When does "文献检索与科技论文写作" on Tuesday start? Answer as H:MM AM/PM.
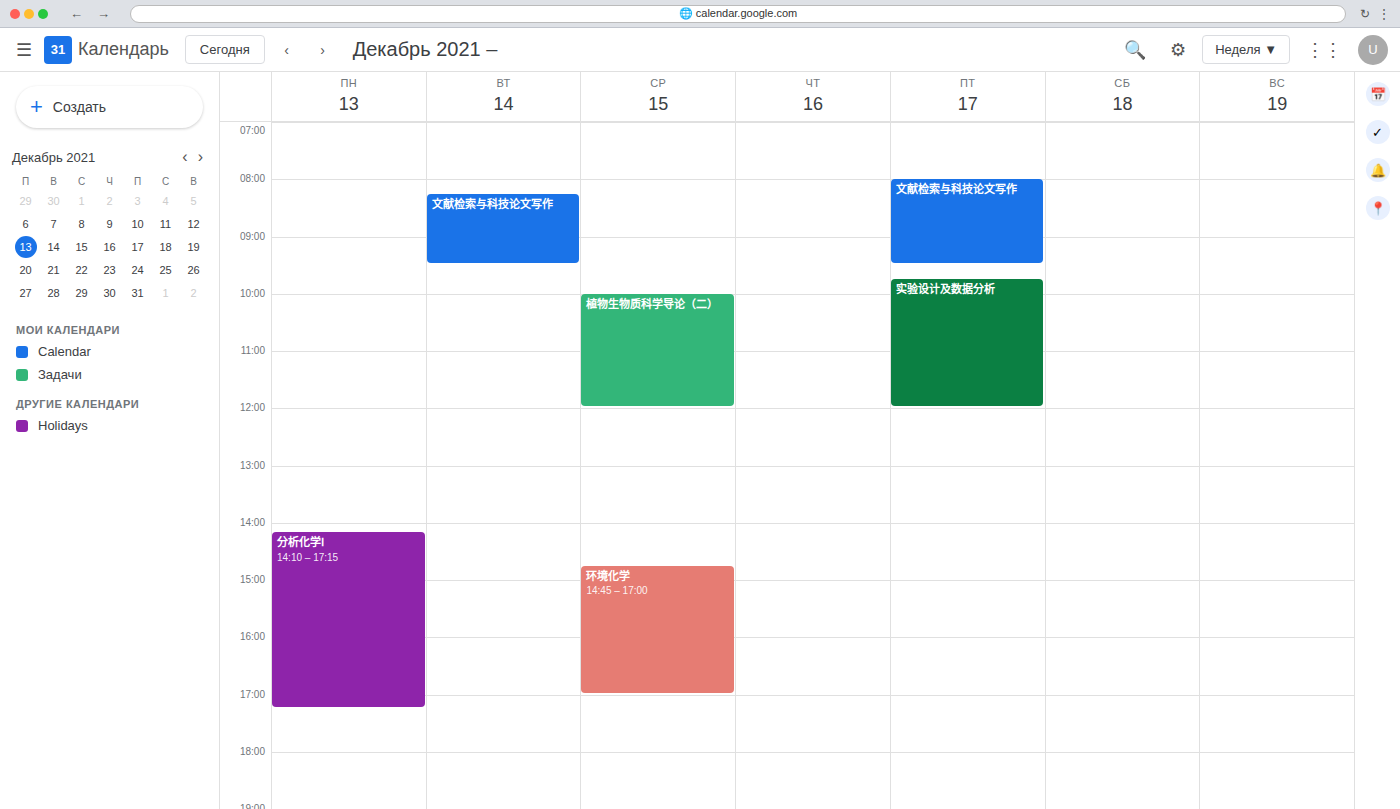
8:15 AM